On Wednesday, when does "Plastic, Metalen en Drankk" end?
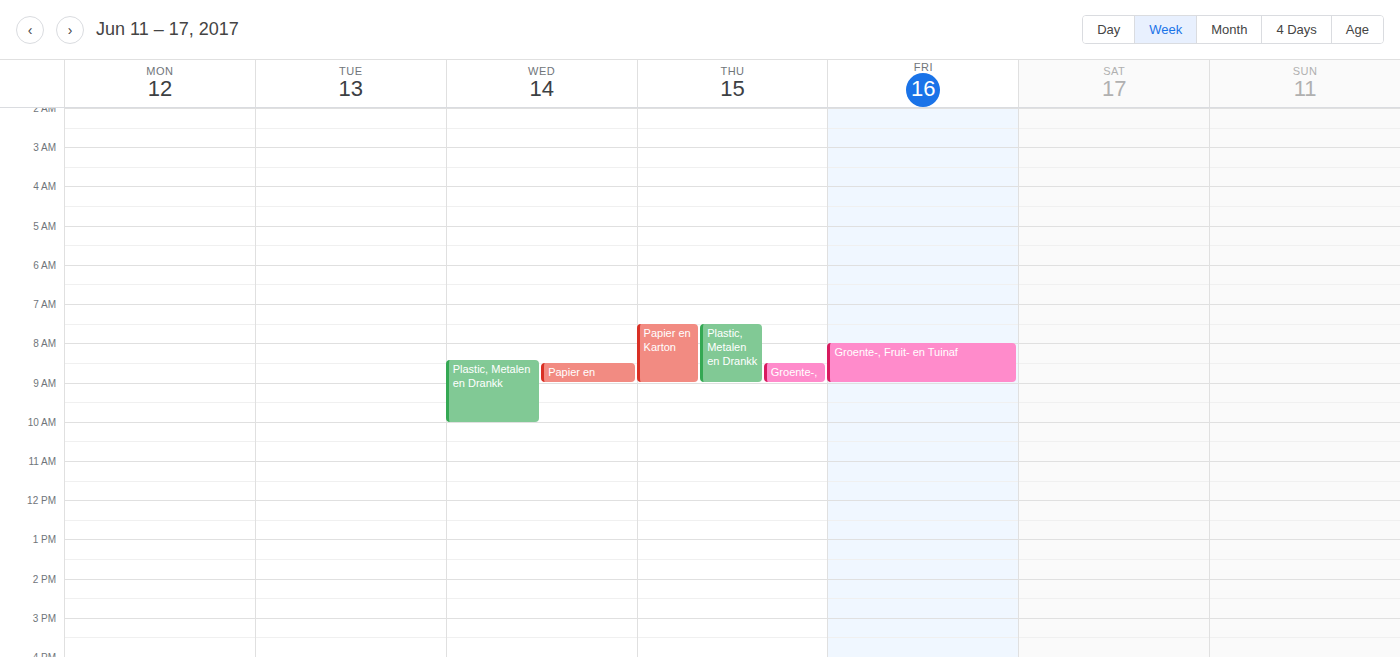
10:00 AM